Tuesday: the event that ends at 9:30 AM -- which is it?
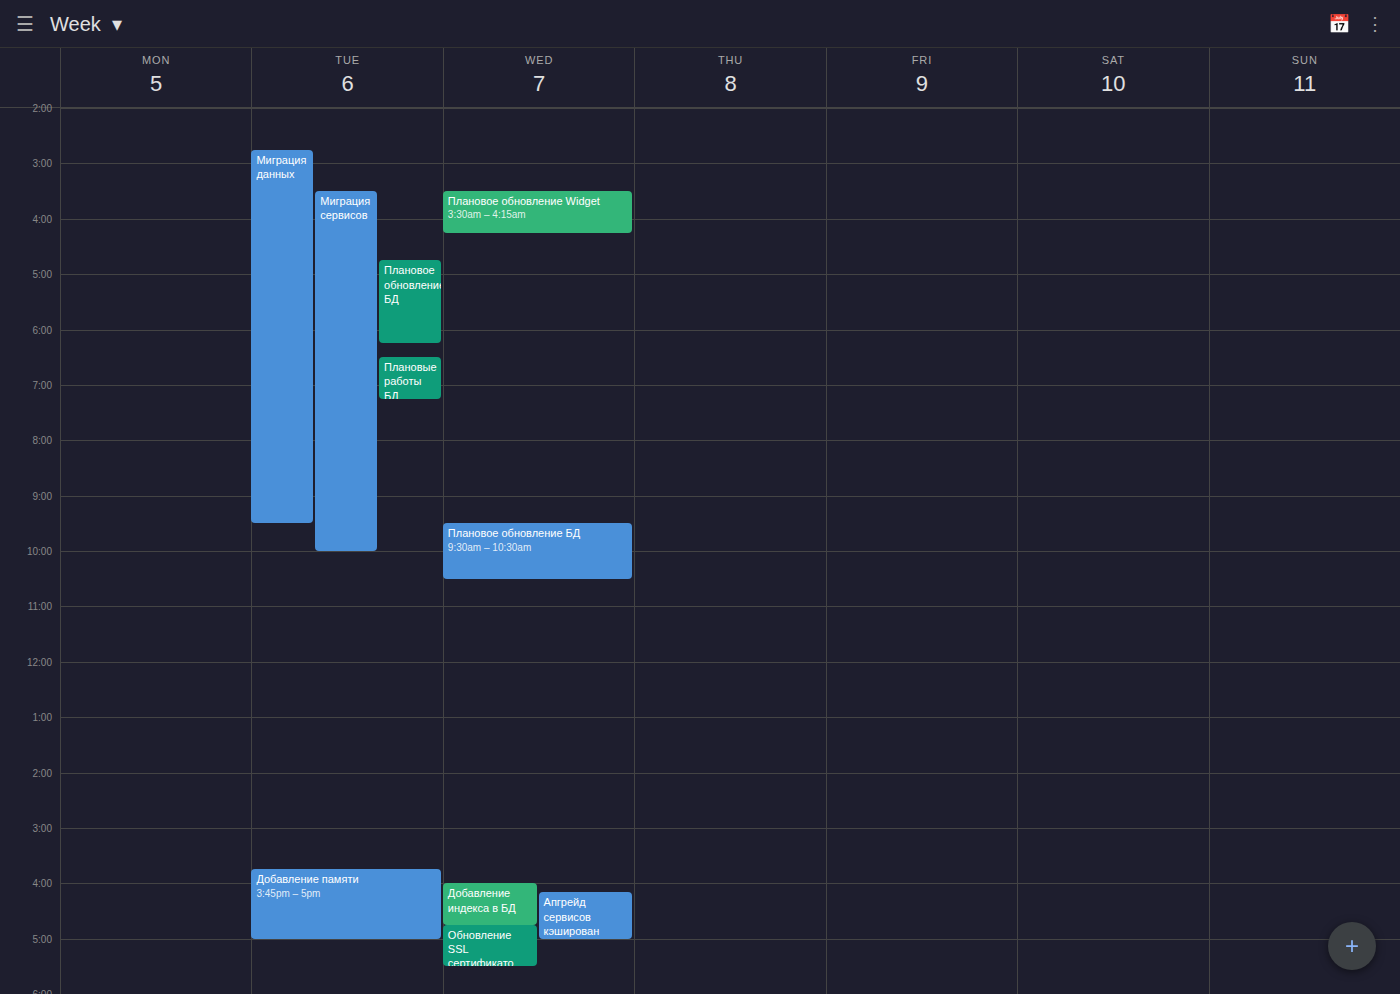
"Миграция данных"